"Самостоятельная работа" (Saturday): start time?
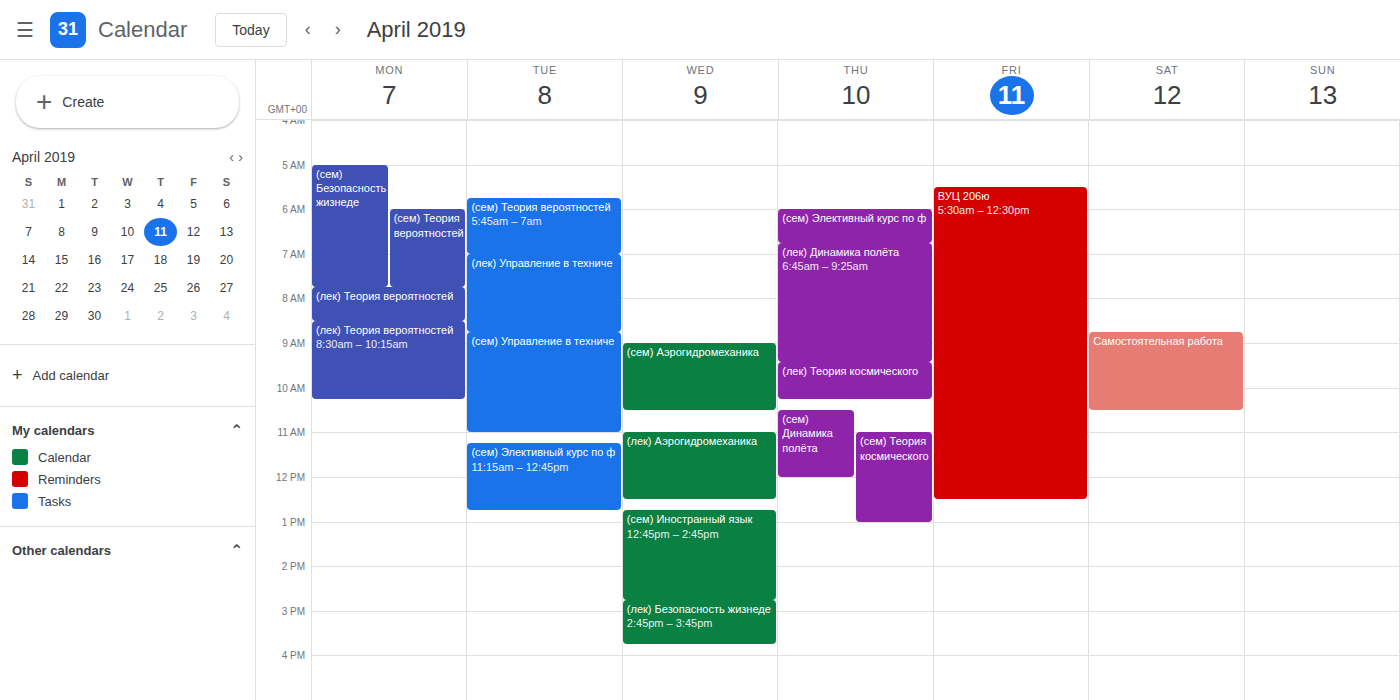
08:45